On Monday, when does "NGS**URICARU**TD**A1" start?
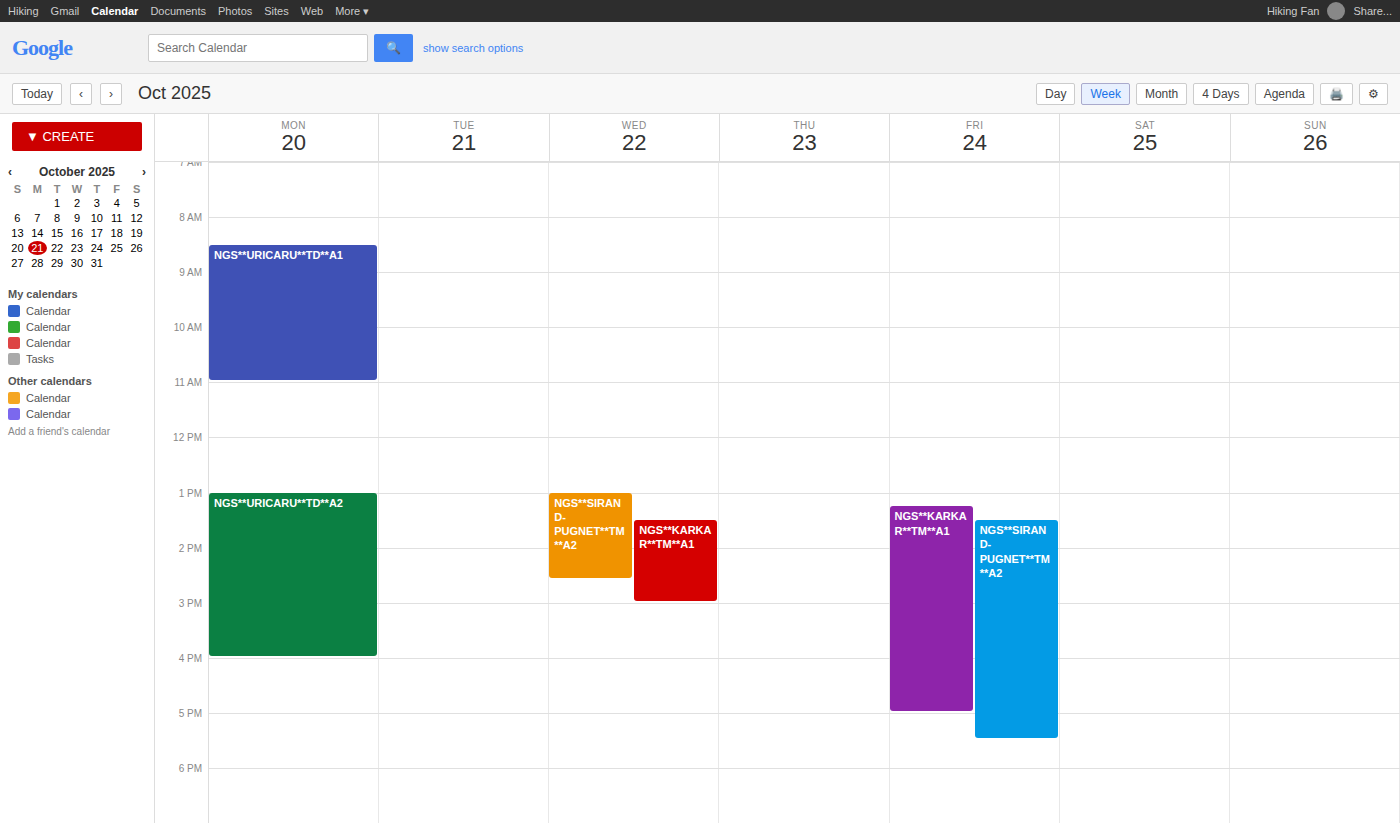
8:30 AM